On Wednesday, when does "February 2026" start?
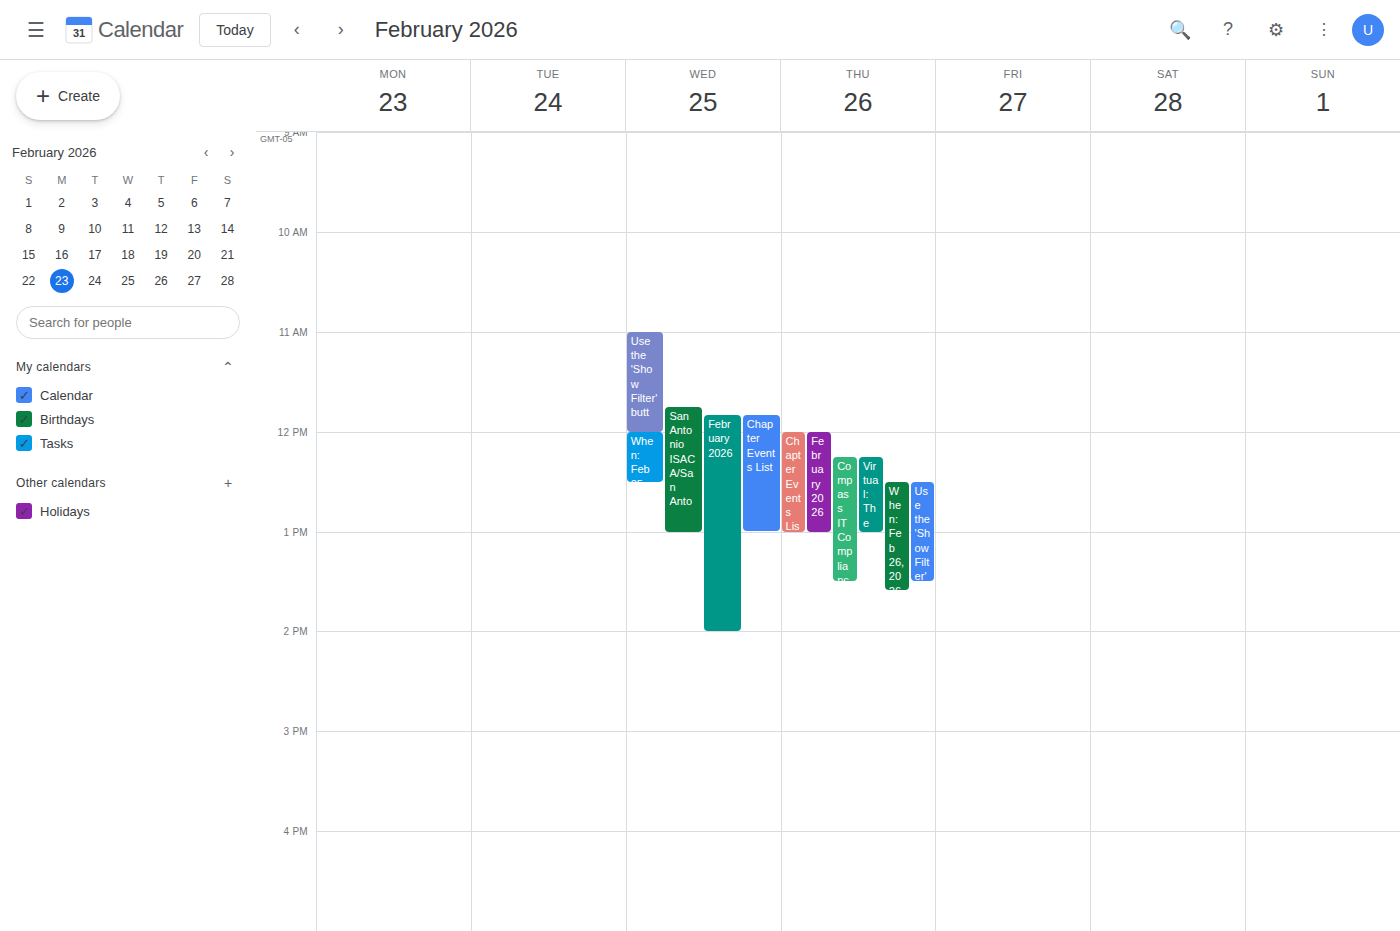
11:50 AM